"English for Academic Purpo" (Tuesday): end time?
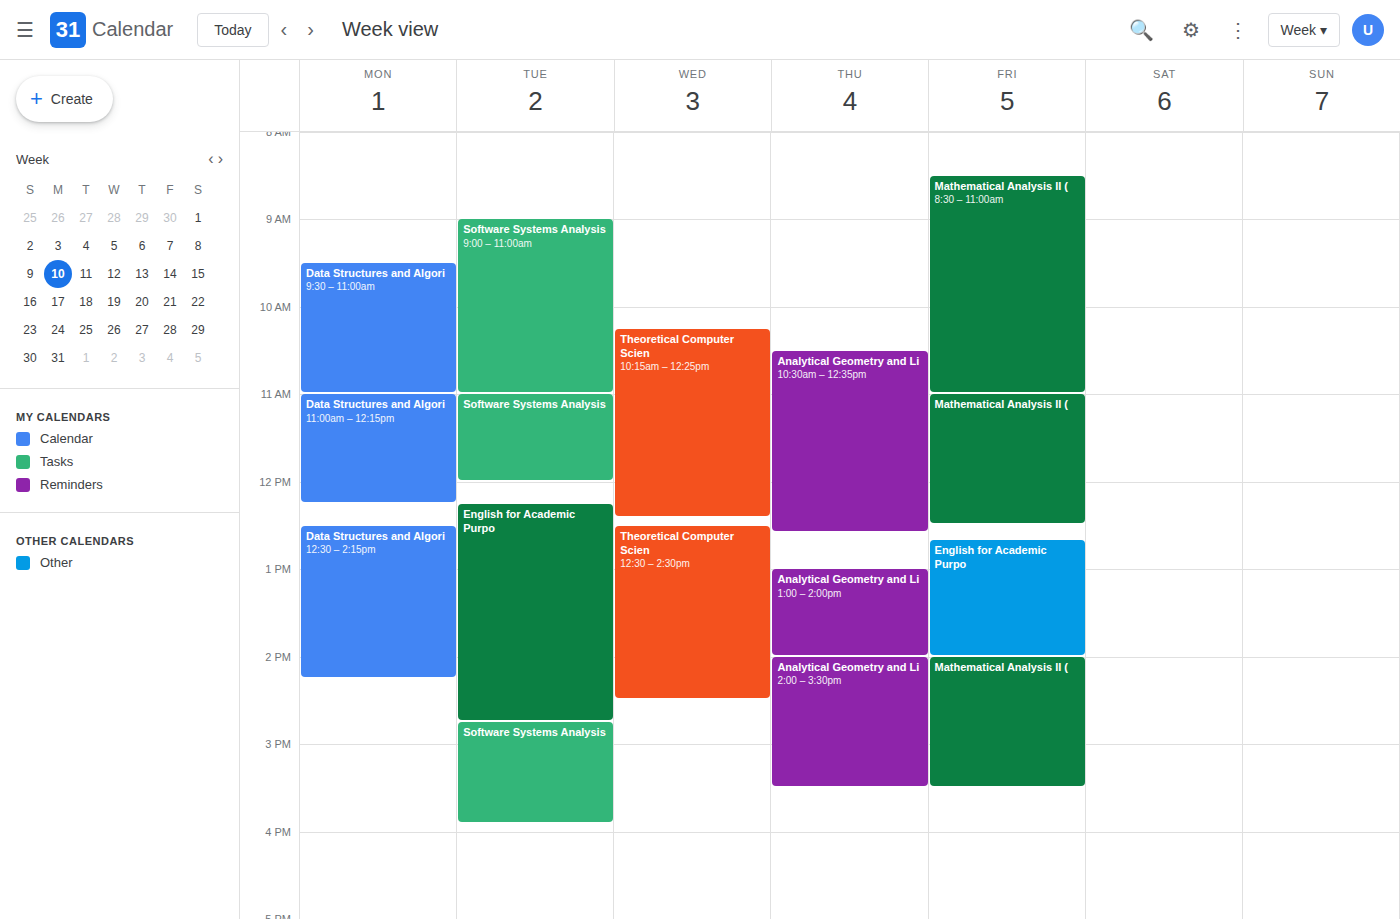
2:45 PM